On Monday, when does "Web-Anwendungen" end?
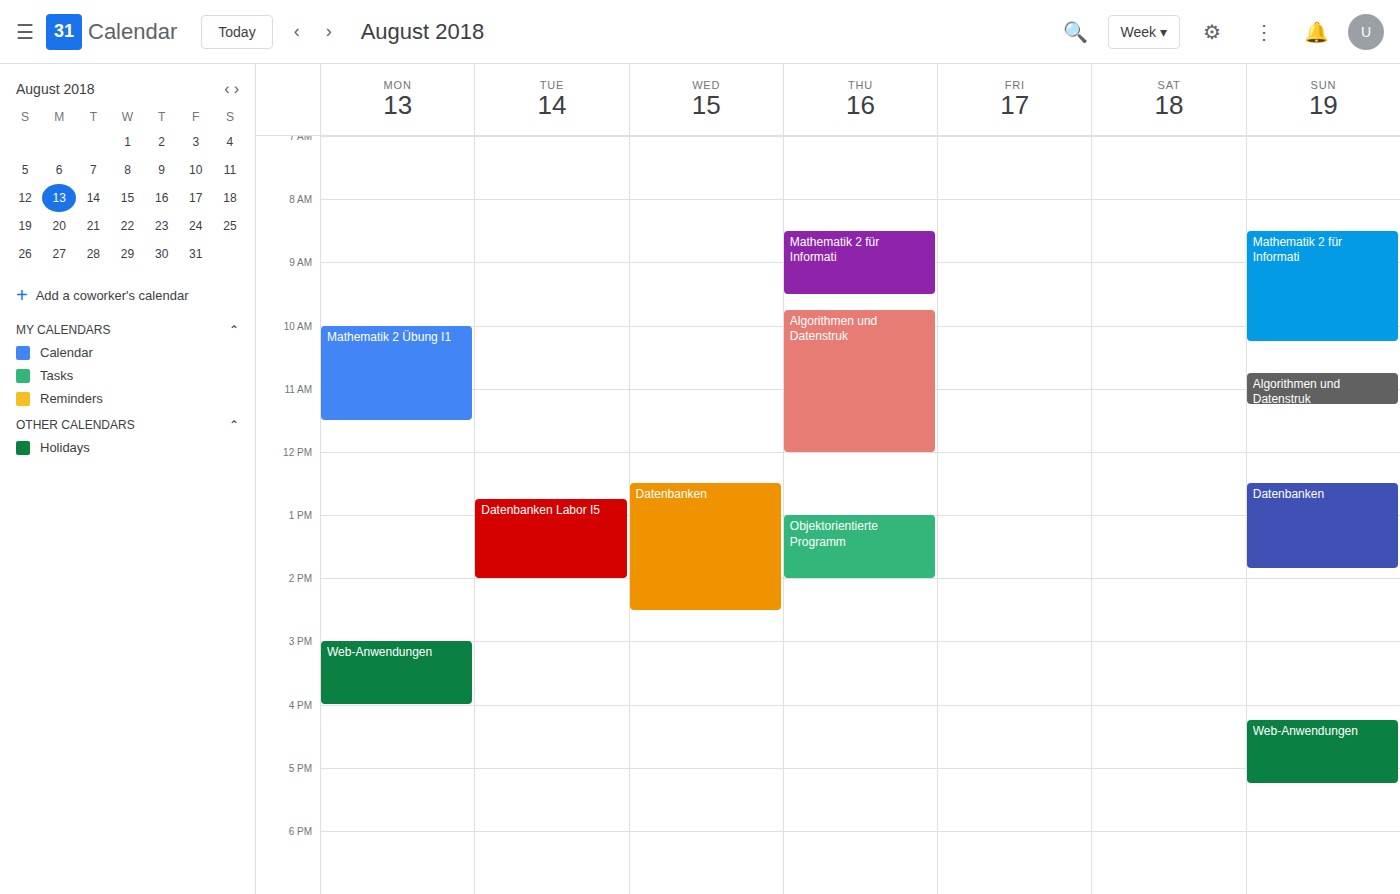
4:00 PM